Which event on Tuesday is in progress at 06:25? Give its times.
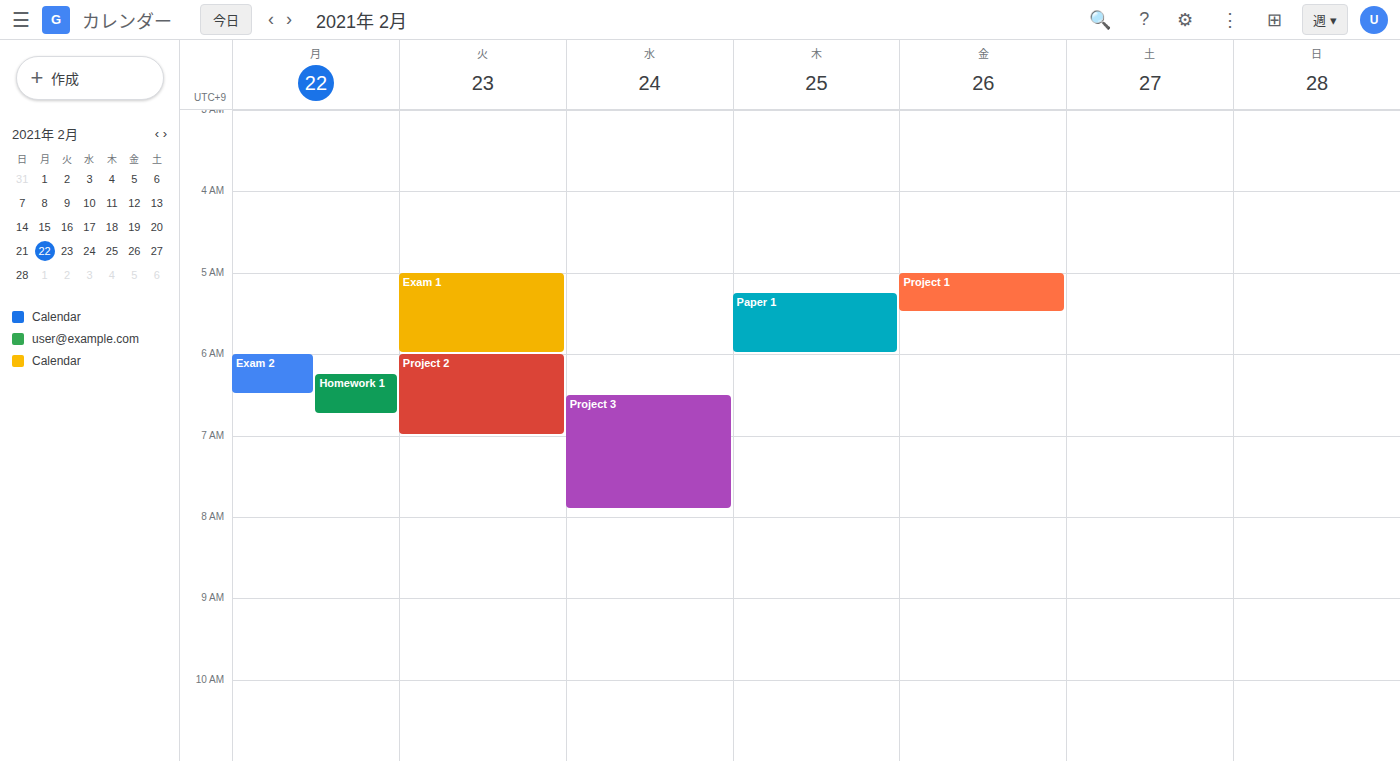
"Project 2", 06:00 to 07:00